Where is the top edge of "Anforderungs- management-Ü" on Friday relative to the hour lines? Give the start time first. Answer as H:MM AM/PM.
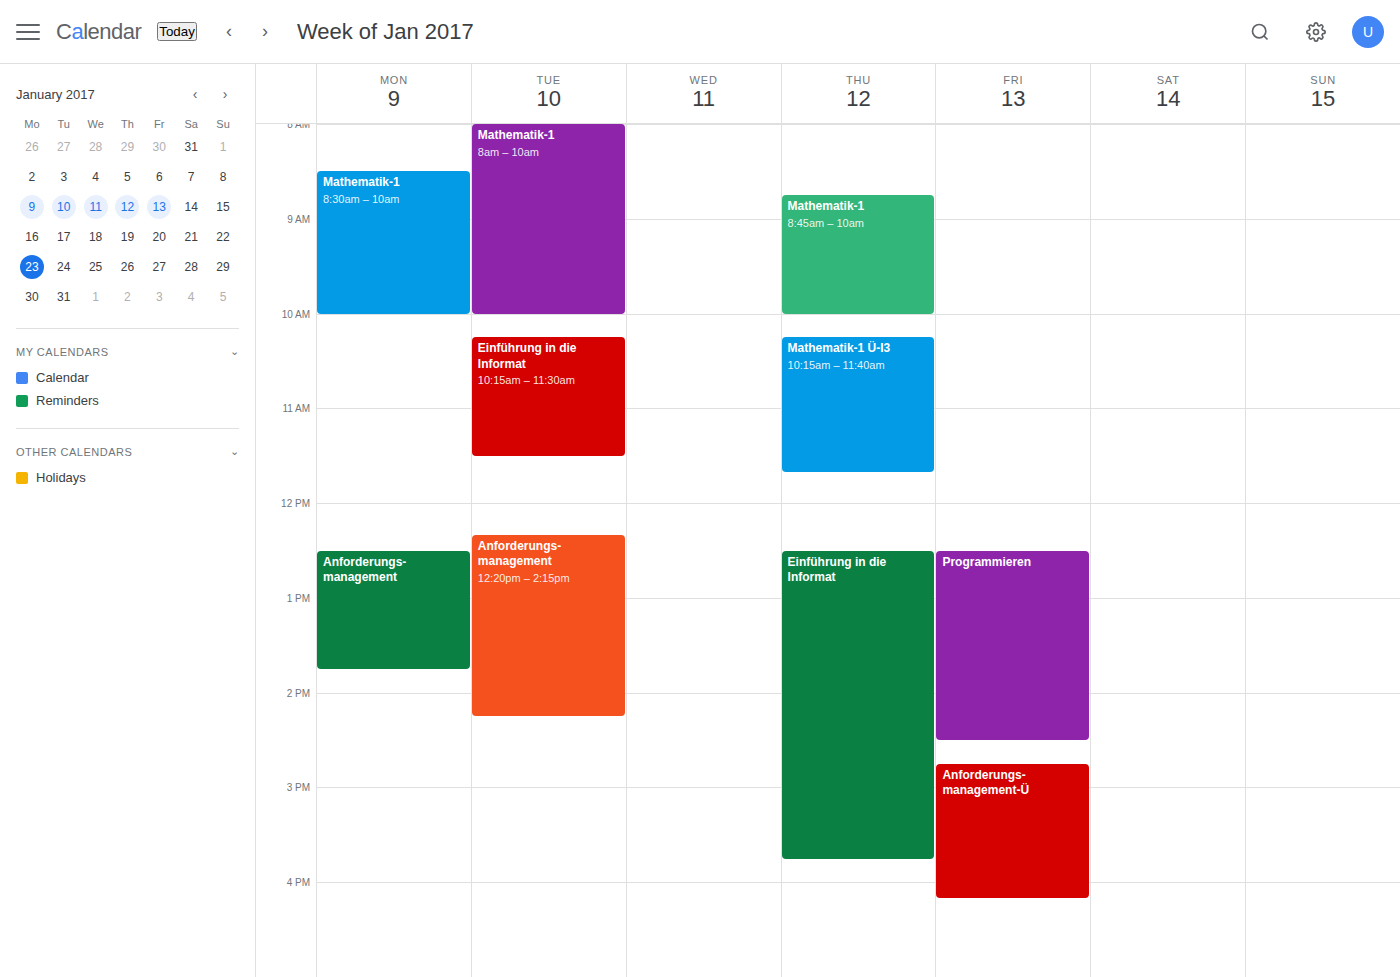
2:45 PM -- neither: three quarters of the way from the 2 PM line to the 3 PM line.